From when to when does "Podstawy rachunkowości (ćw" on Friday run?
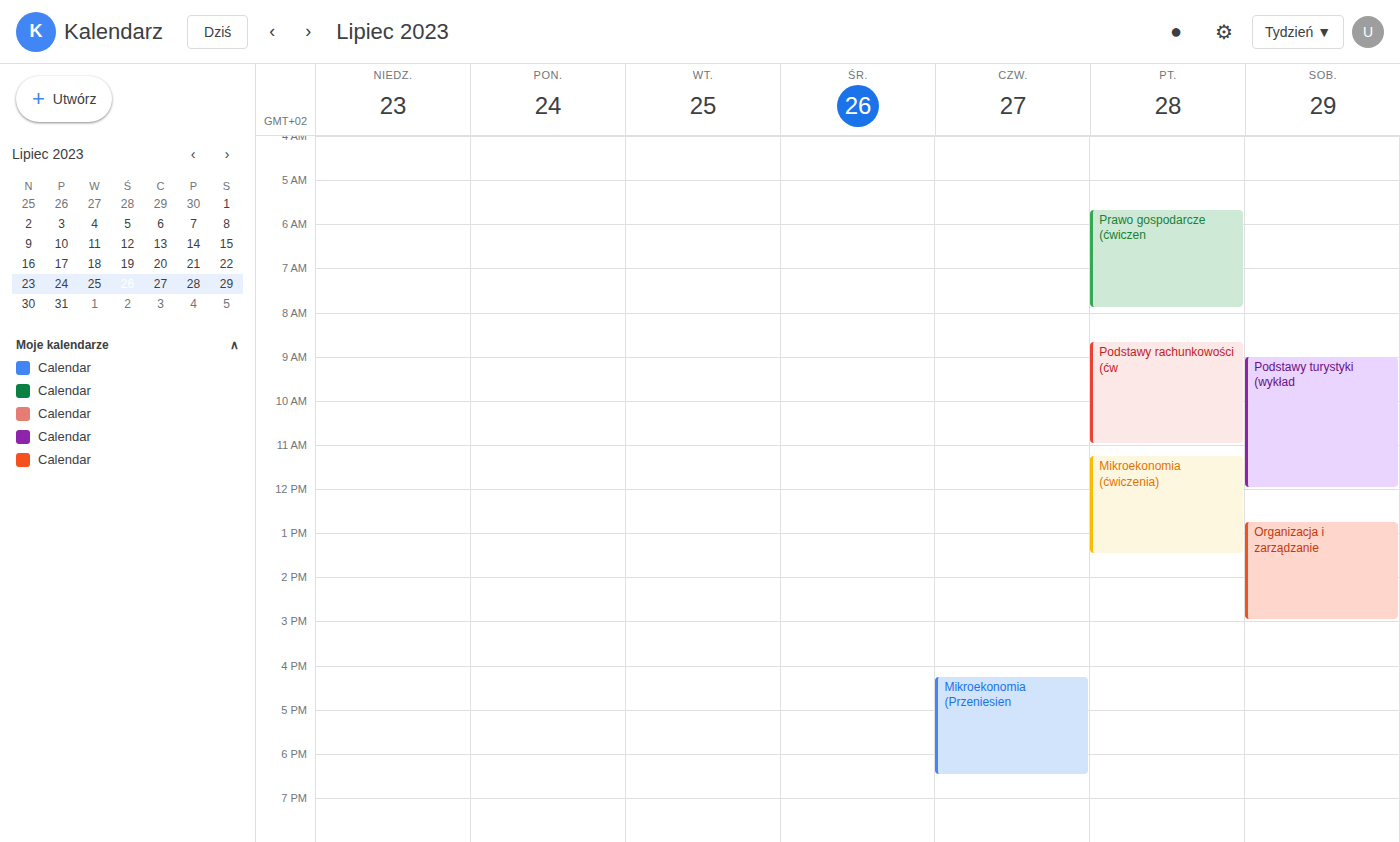
08:40 to 11:00